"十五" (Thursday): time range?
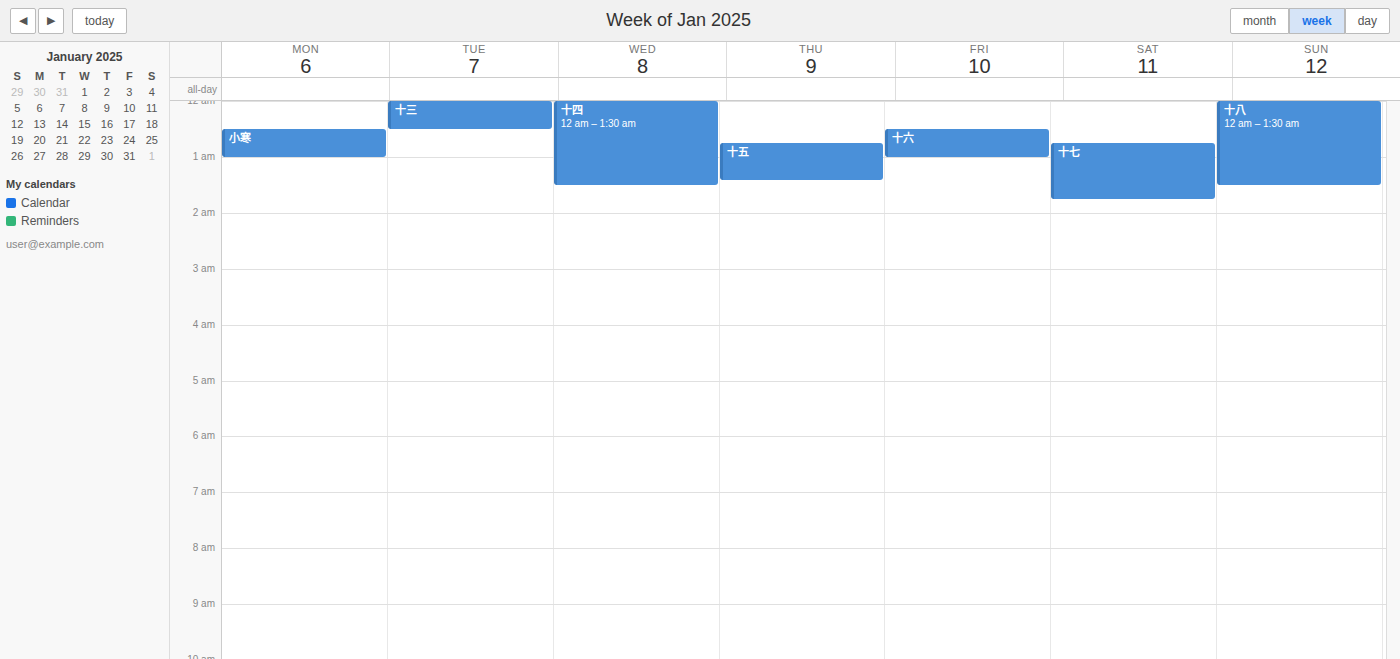
00:45 to 01:25